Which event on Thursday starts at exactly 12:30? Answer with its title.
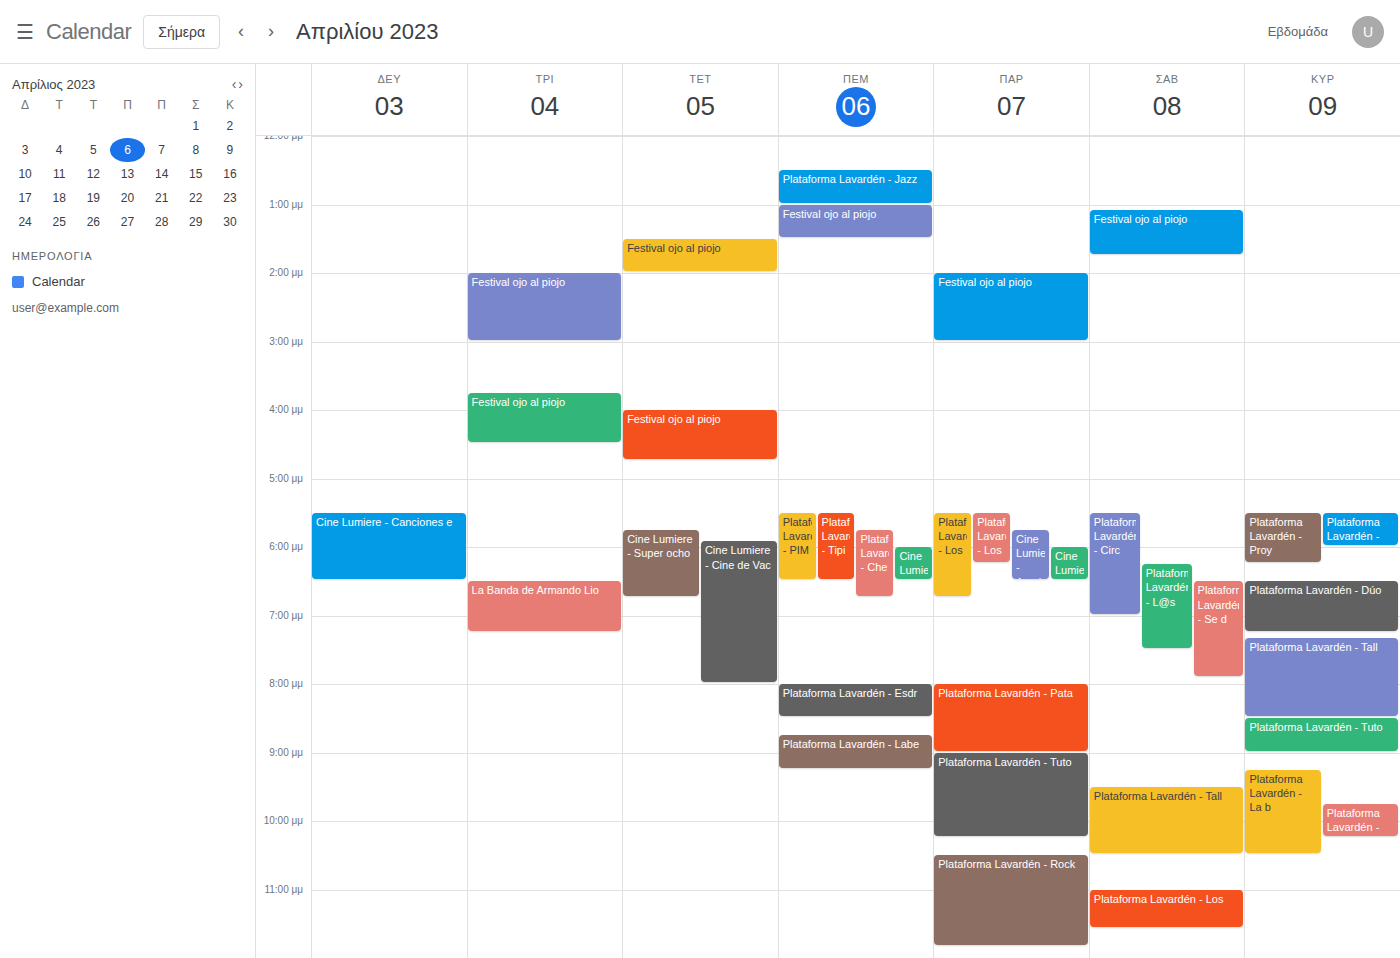
"Plataforma Lavardén - Jazz"